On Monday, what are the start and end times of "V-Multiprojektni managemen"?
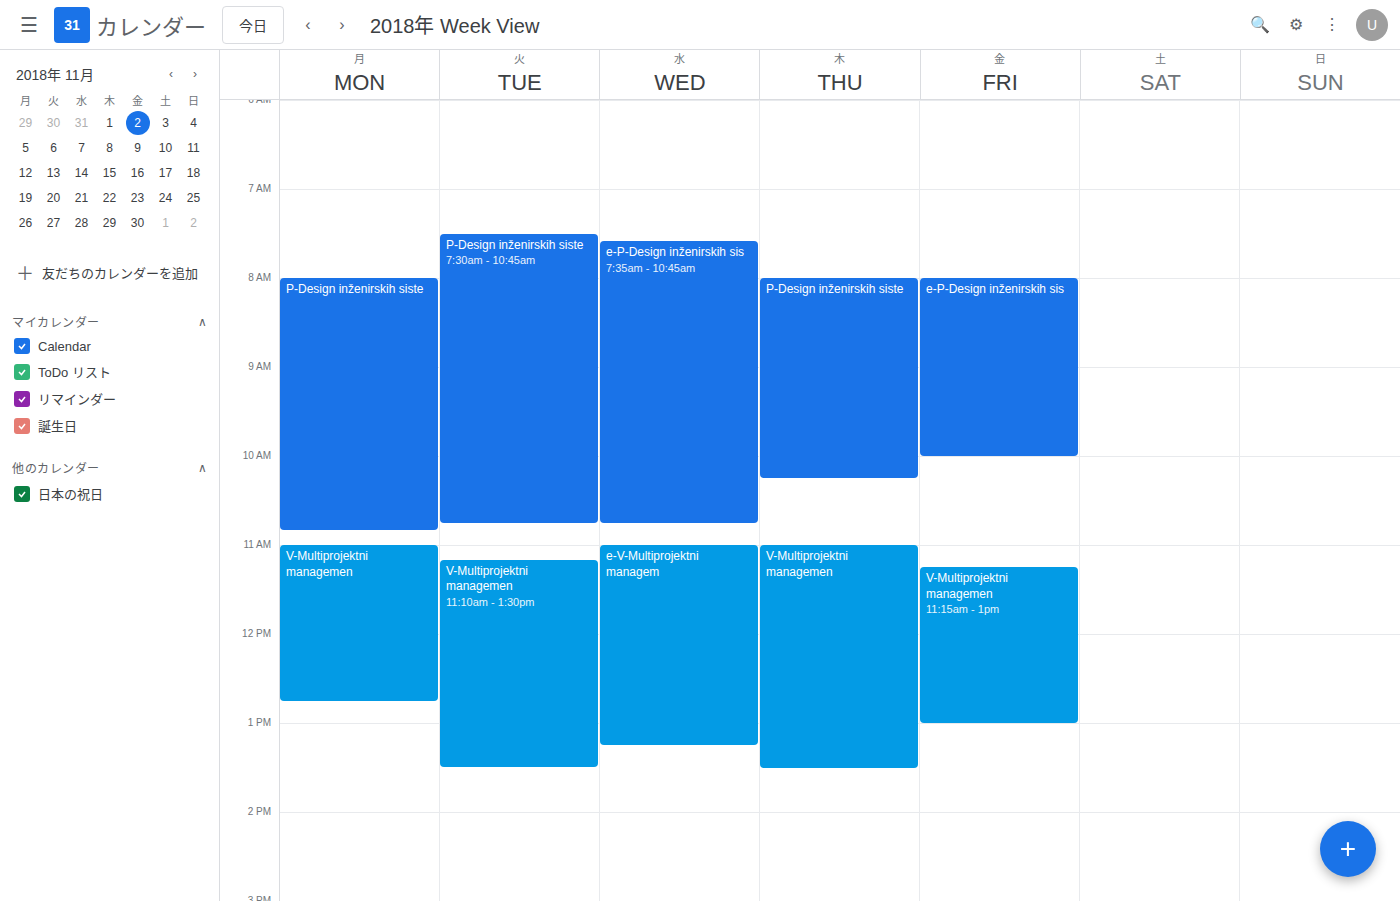
11:00 AM to 12:45 PM